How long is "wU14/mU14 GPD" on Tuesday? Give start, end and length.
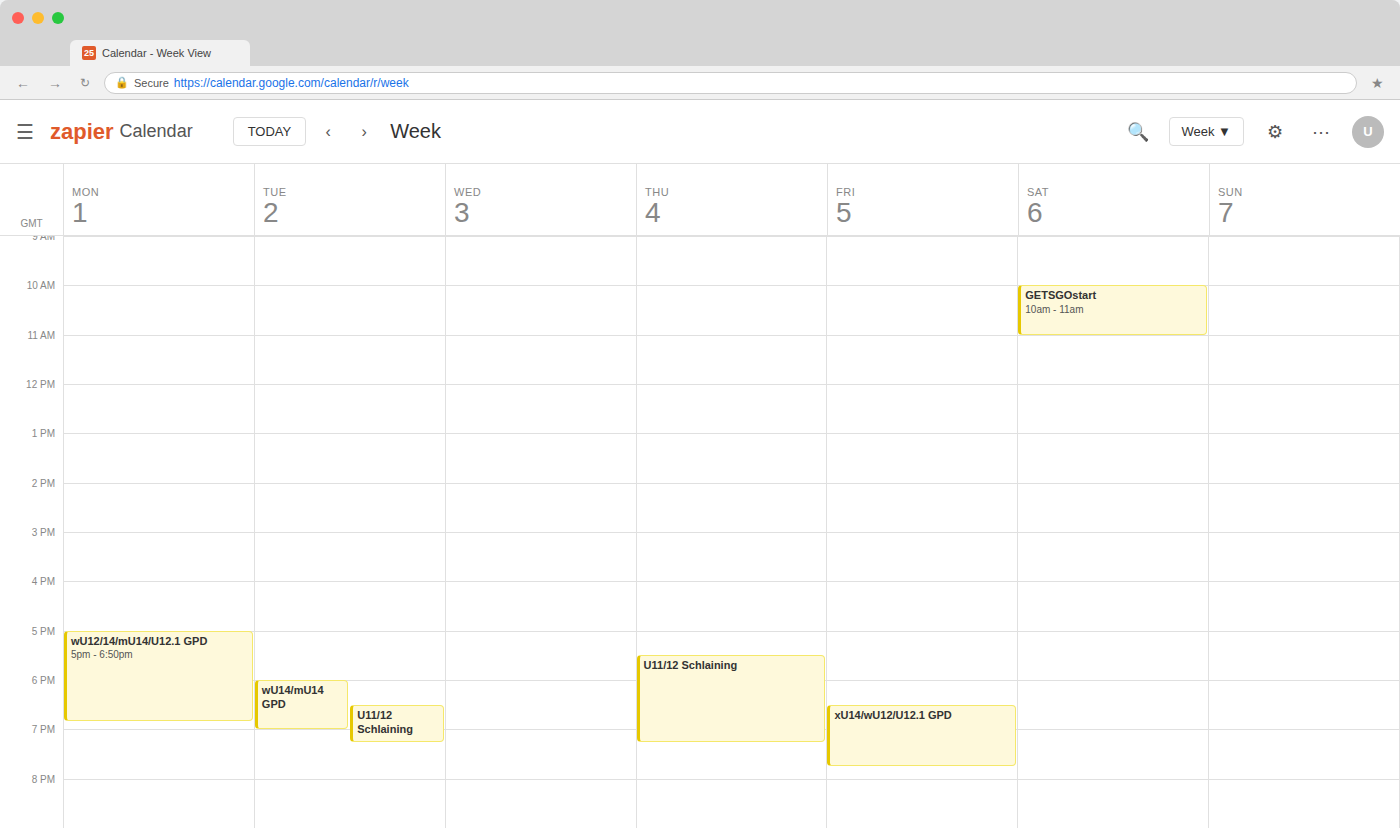
6:00 PM to 7:00 PM, 1 hour